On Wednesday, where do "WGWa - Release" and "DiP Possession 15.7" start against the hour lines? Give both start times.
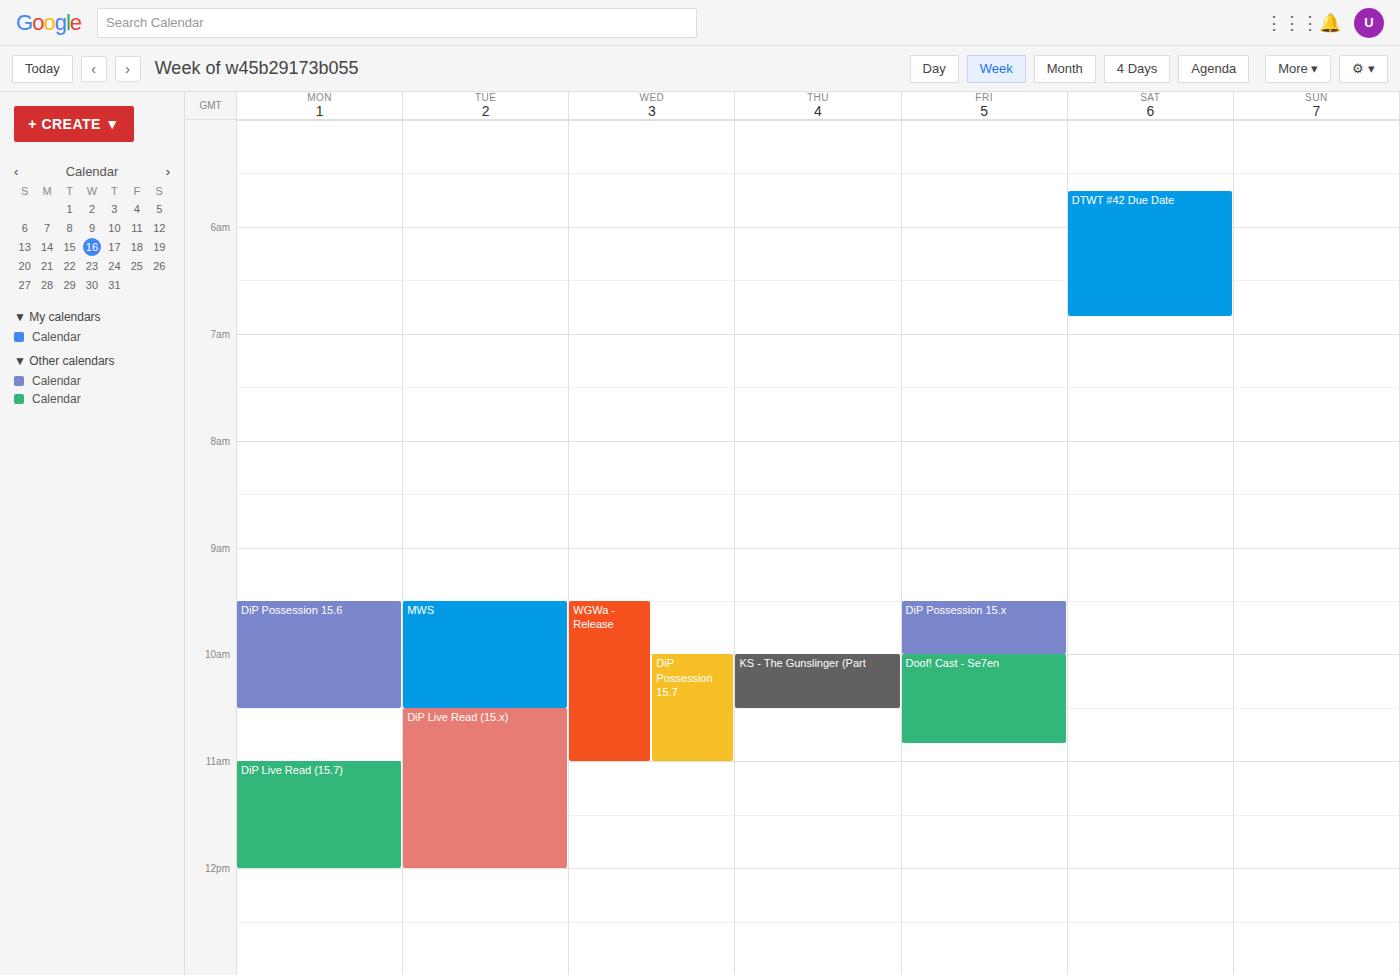
"WGWa - Release": 9:30 AM, halfway between the 9 AM and 10 AM lines. "DiP Possession 15.7": 10:00 AM, exactly on the 10 AM line.